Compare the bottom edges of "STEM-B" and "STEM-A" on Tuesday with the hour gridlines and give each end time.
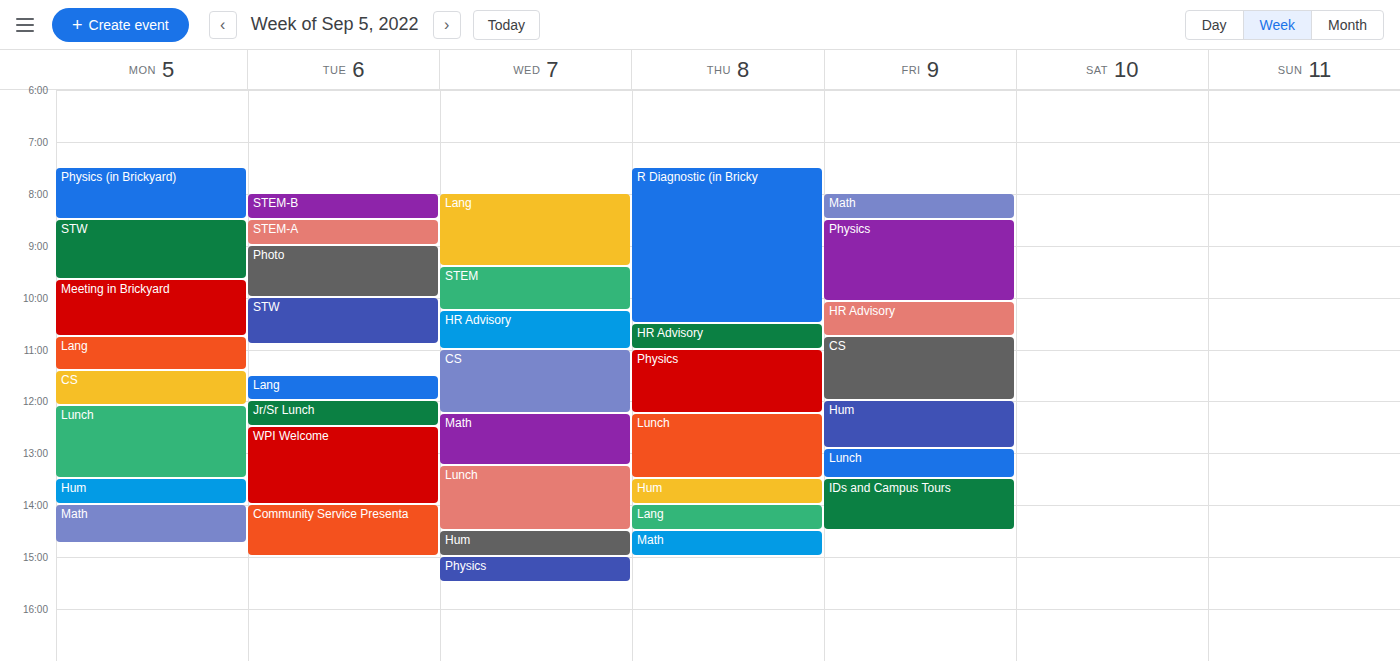
"STEM-B": 08:30, halfway between the 08:00 and 09:00 lines. "STEM-A": 09:00, exactly on the 09:00 line.